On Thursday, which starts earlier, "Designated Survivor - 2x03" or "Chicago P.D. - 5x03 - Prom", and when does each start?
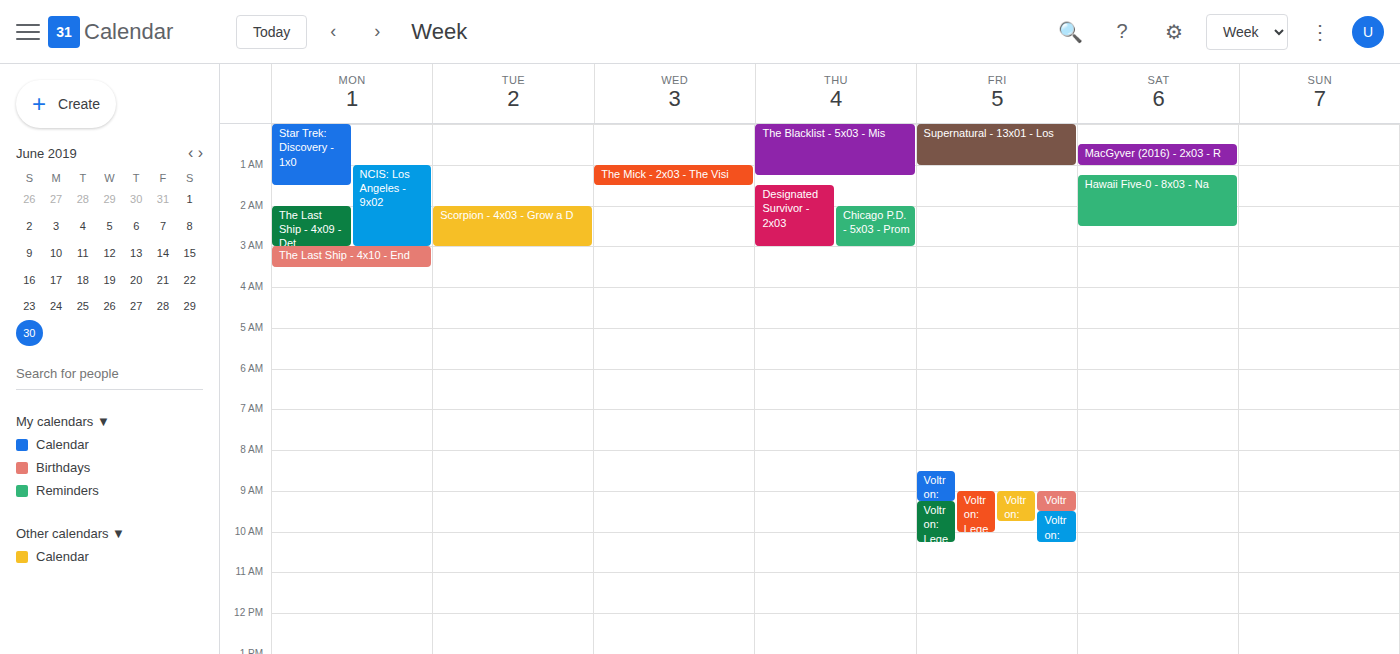
"Designated Survivor - 2x03" 1:30 AM; "Chicago P.D. - 5x03 - Prom" 2:00 AM.